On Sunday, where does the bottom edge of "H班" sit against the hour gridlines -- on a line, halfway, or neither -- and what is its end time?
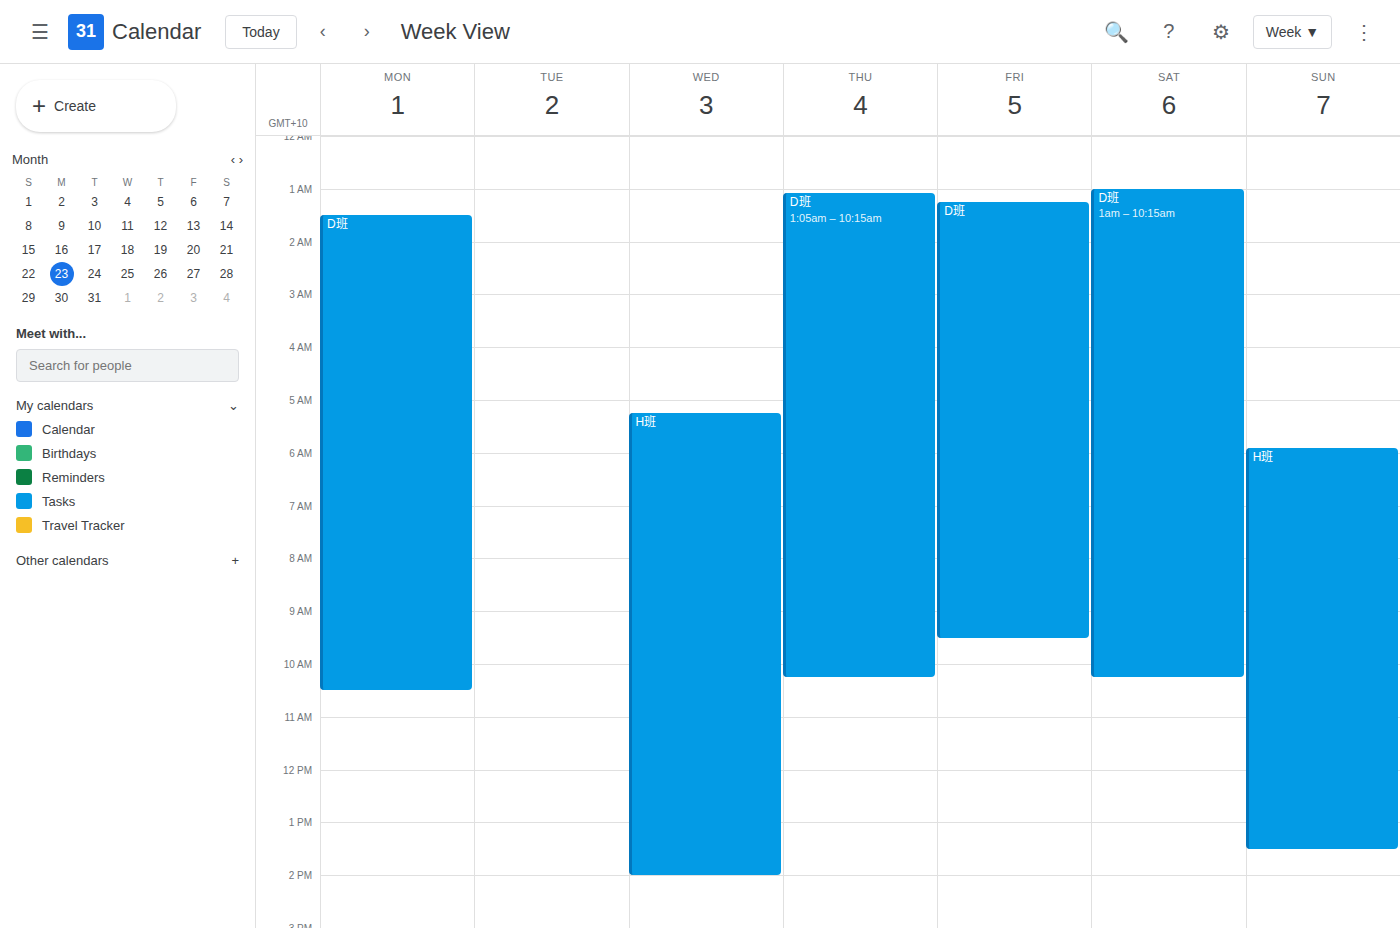
1:30 PM -- halfway between the 1 PM and 2 PM lines.